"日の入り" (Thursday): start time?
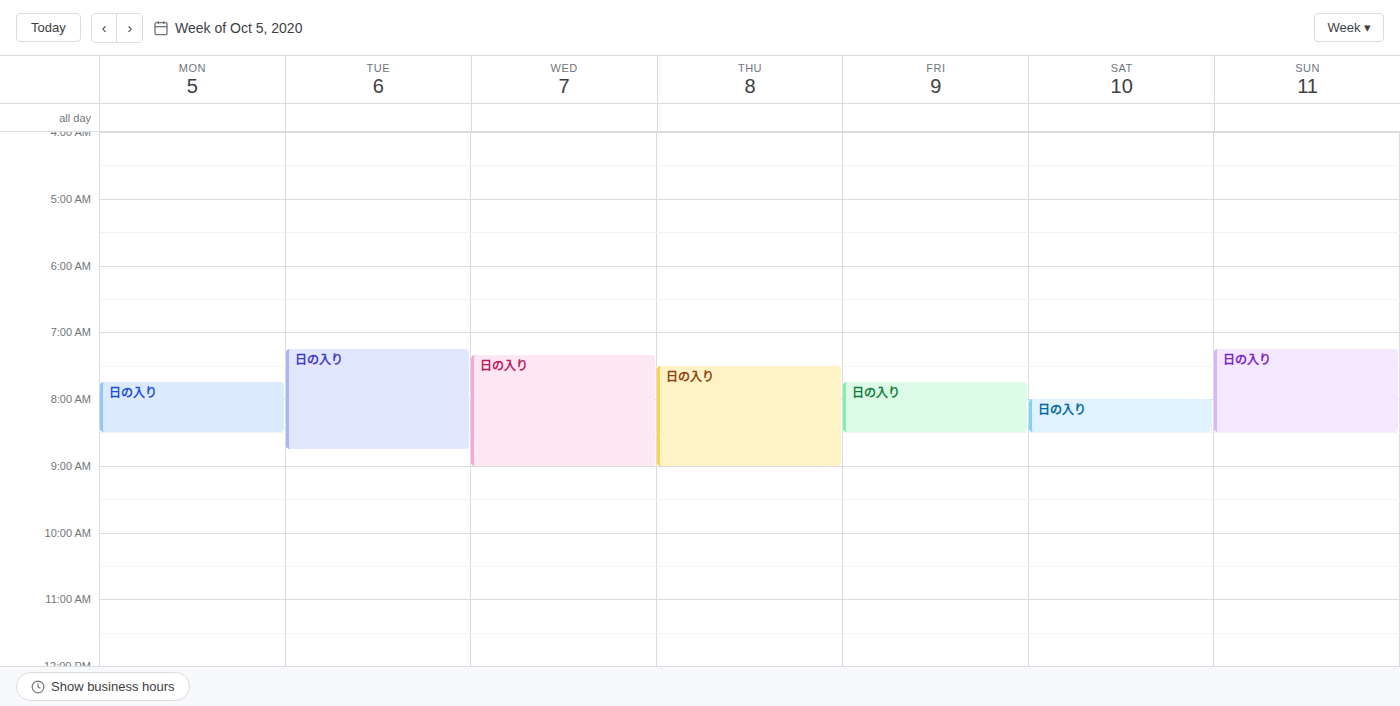
7:30 AM